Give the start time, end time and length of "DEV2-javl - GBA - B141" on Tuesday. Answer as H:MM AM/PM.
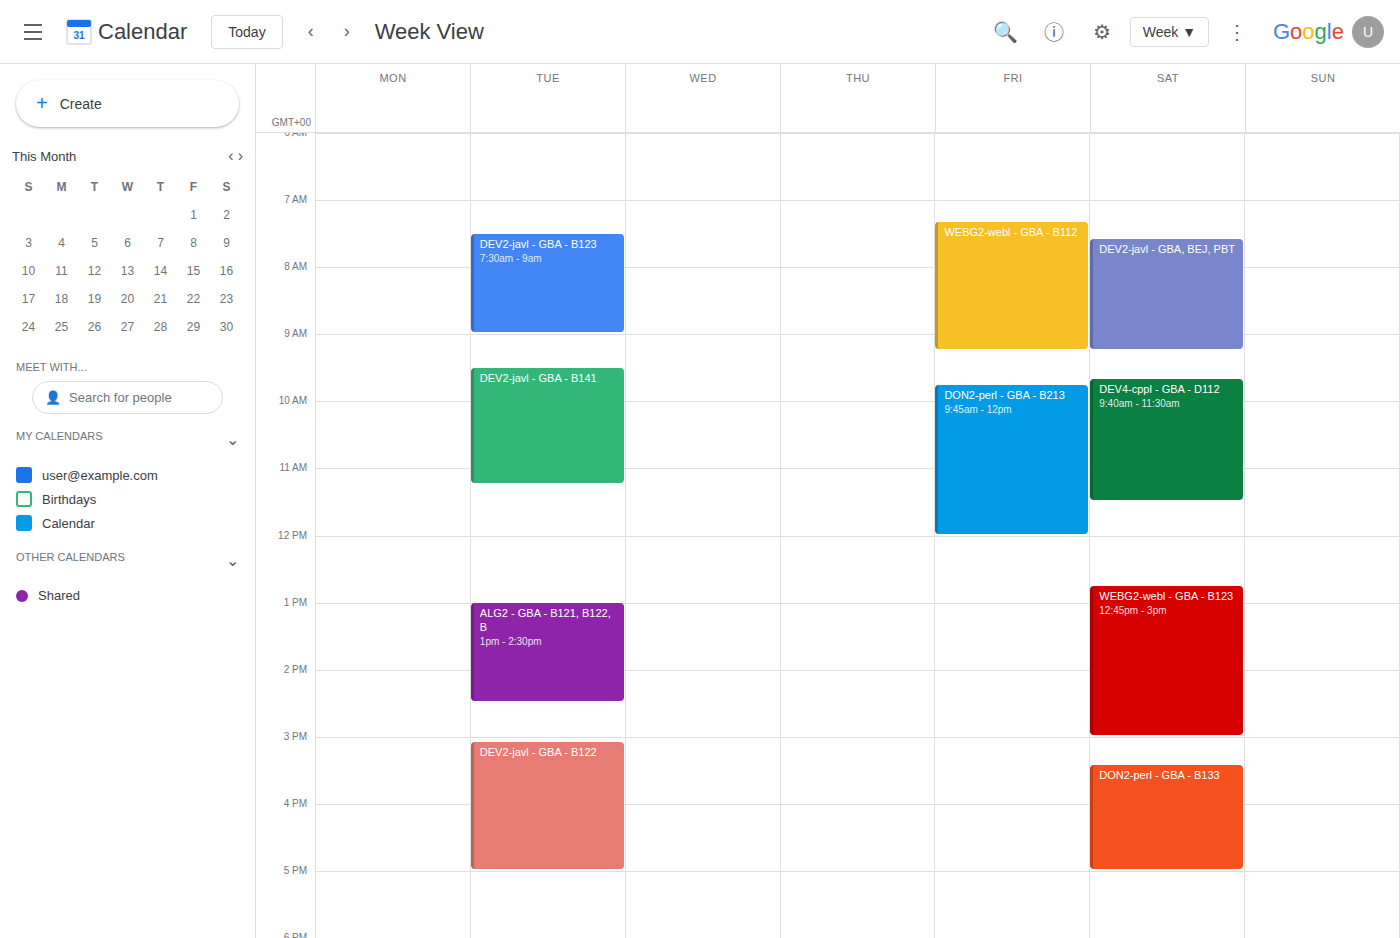
9:30 AM to 11:15 AM, 1 hour 45 minutes